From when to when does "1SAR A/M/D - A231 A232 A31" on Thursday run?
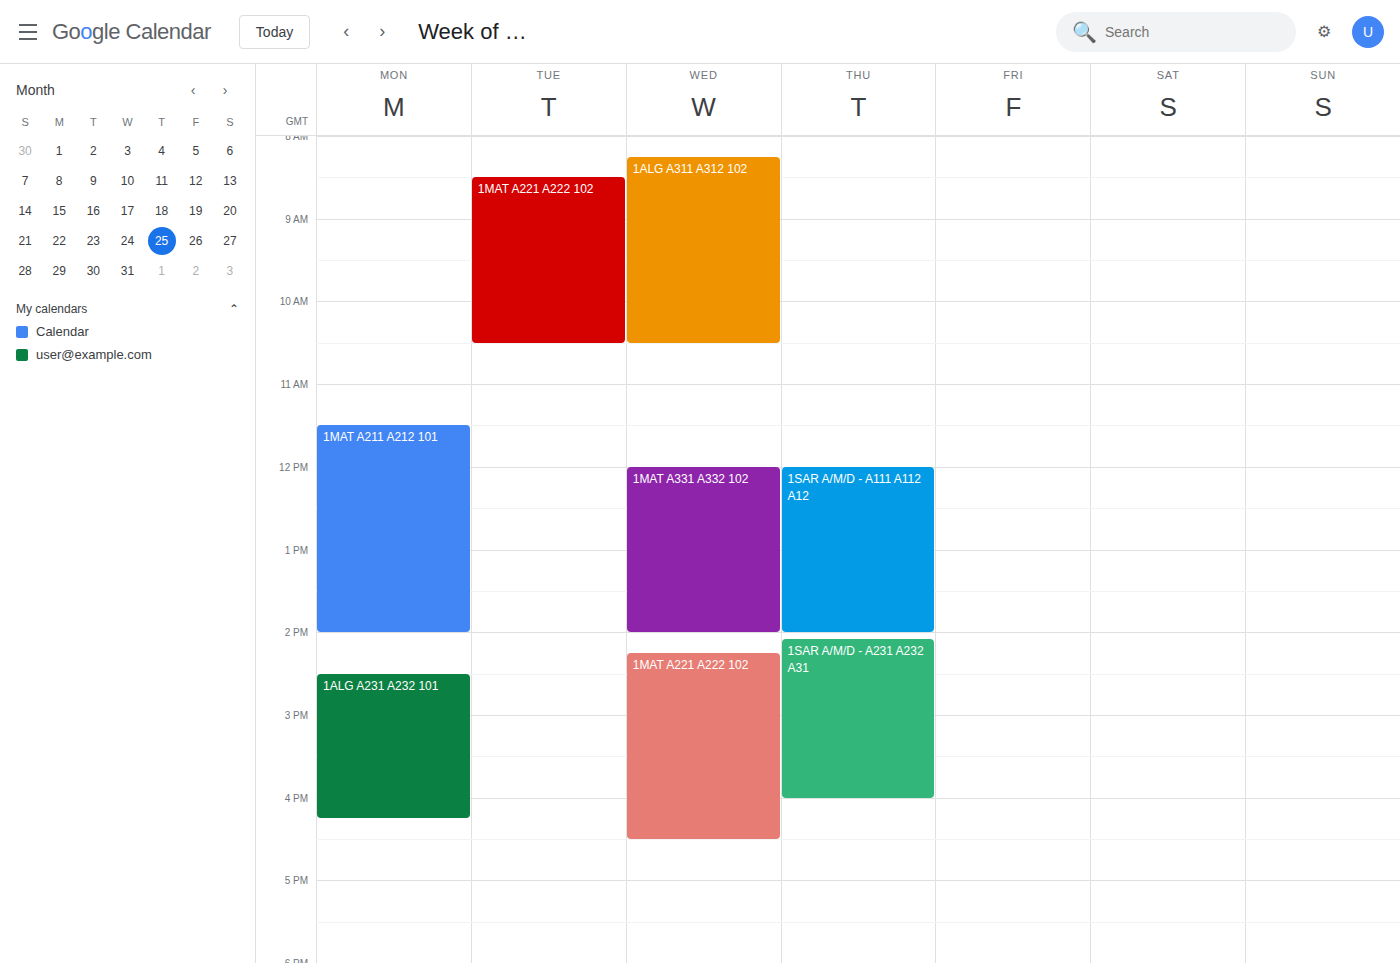
2:05 PM to 4:00 PM